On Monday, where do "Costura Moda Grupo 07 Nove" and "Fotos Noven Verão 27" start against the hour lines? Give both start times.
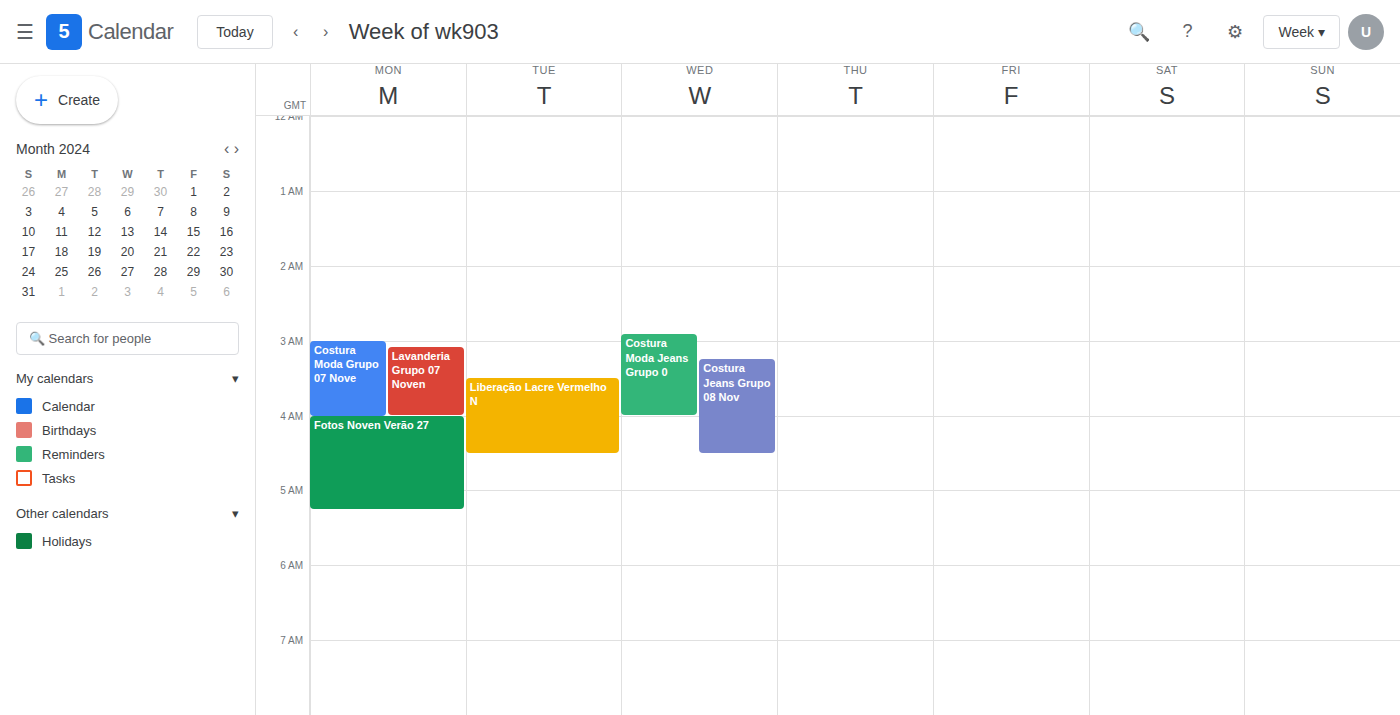
"Costura Moda Grupo 07 Nove": 3:00 AM, exactly on the 3 AM line. "Fotos Noven Verão 27": 4:00 AM, exactly on the 4 AM line.